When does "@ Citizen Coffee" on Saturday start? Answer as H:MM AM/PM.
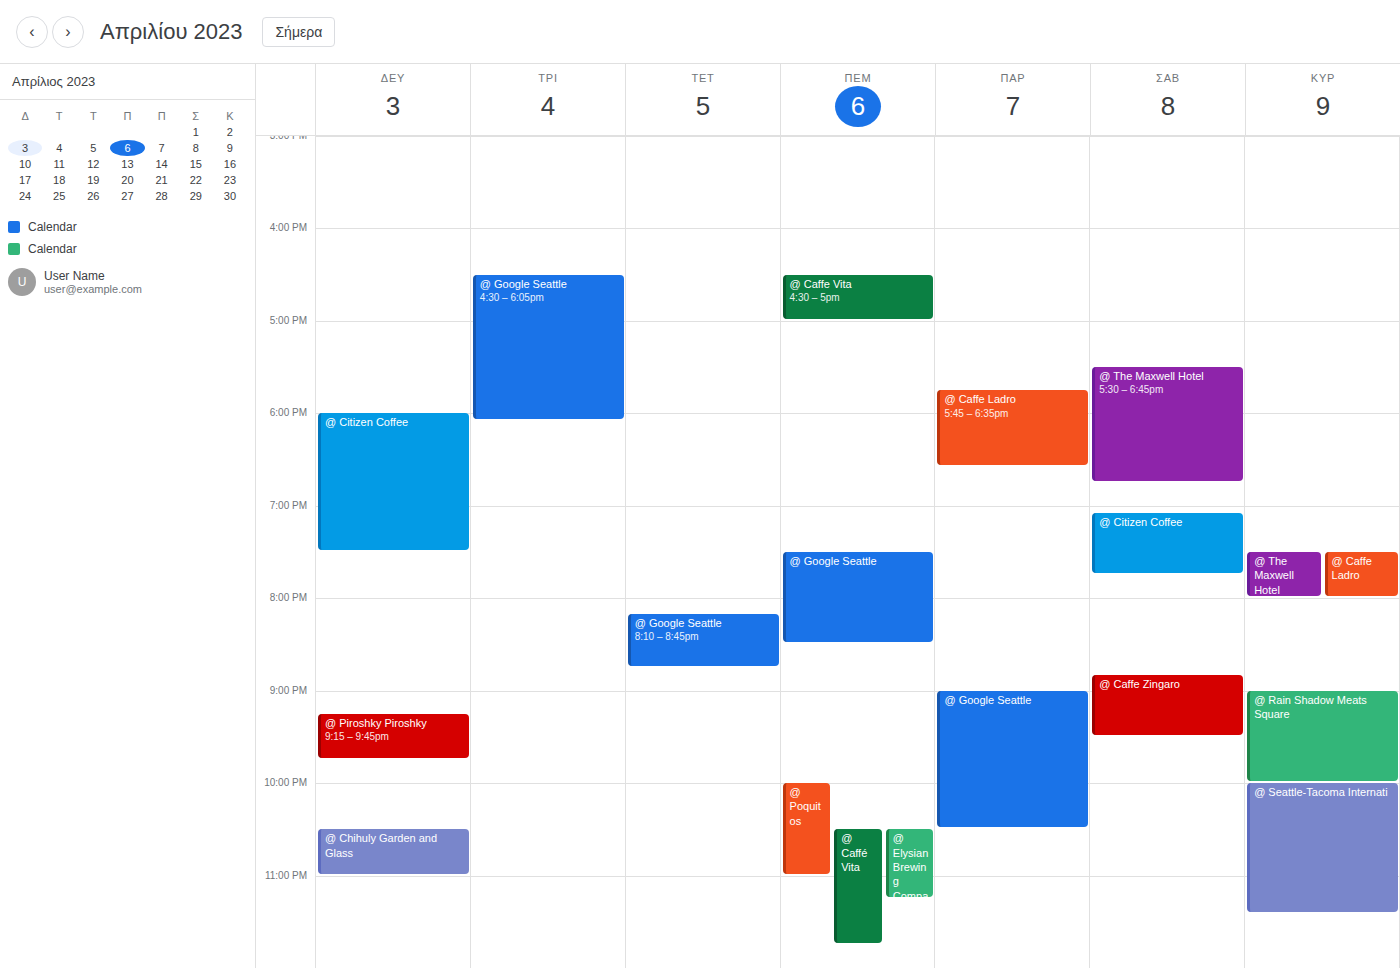
7:05 PM